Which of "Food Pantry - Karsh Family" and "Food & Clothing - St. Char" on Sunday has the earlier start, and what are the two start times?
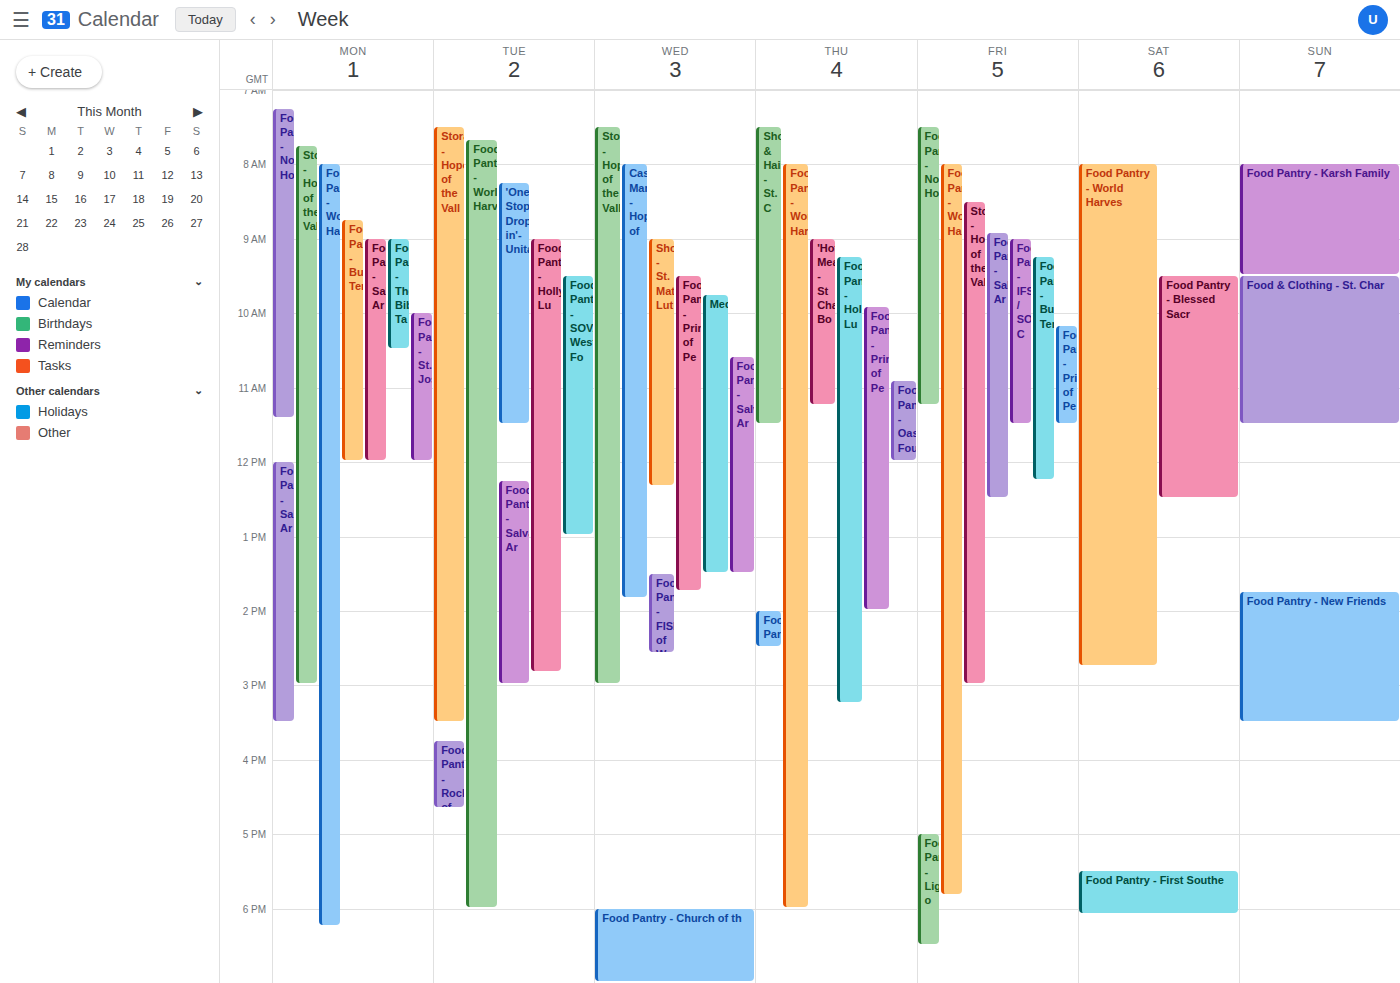
"Food Pantry - Karsh Family" 08:00; "Food & Clothing - St. Char" 09:30.